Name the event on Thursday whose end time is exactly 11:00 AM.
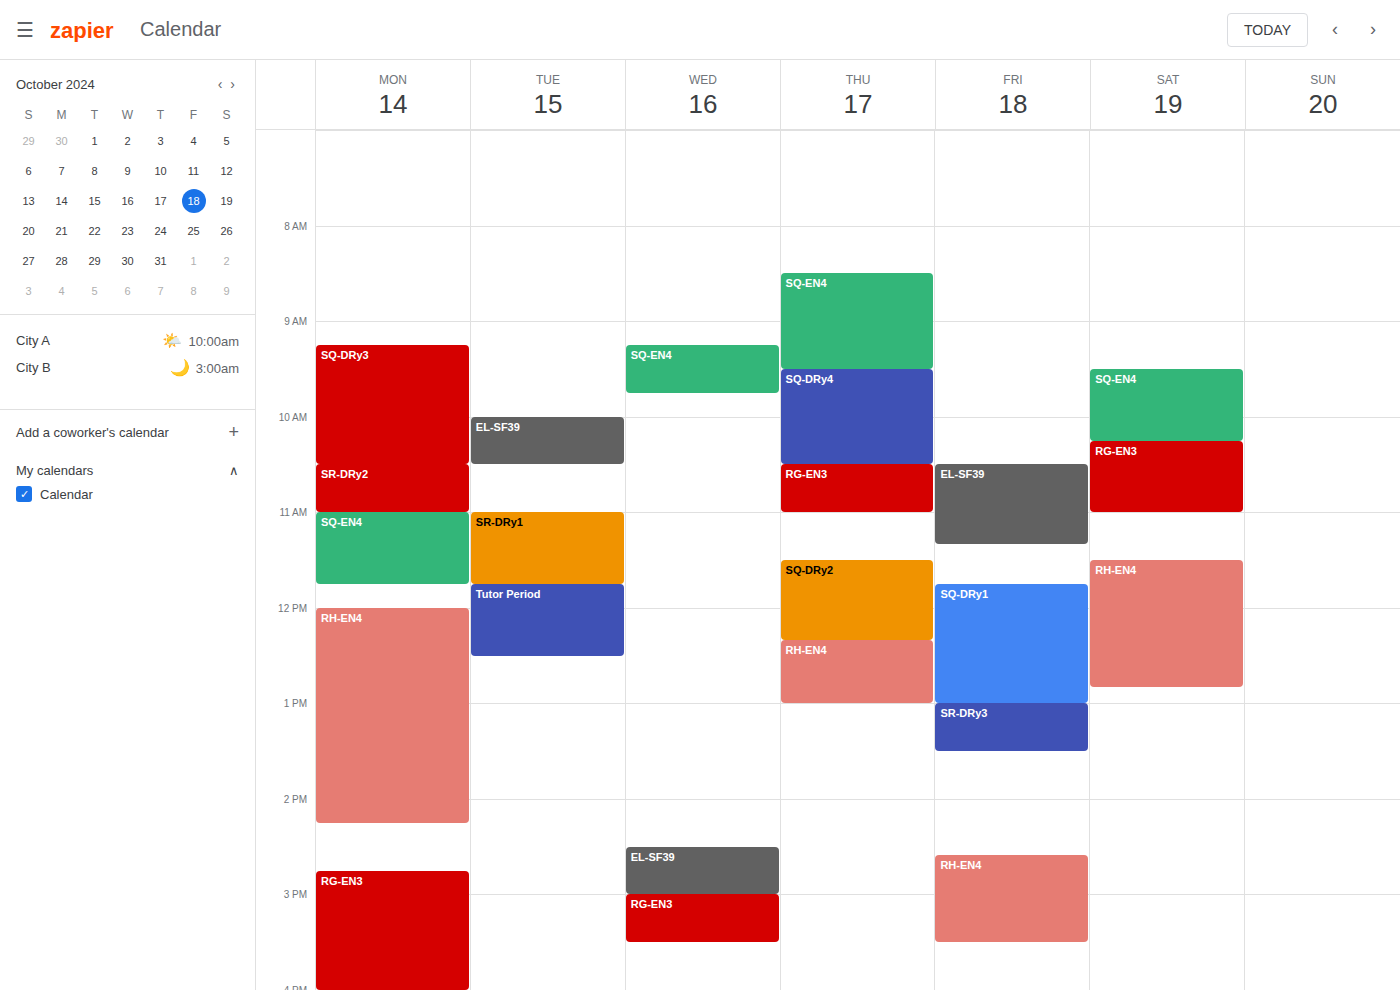
"RG-EN3"